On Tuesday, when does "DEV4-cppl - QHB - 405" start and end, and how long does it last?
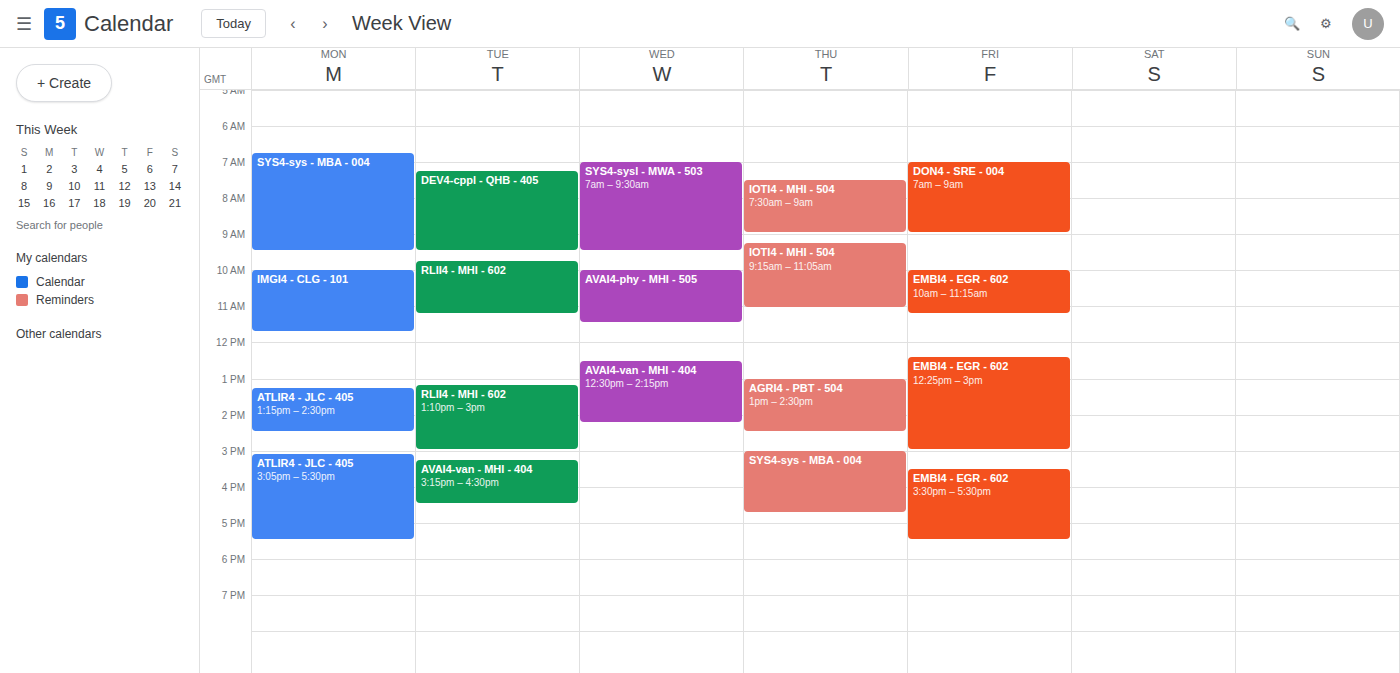
7:15 AM to 9:30 AM, 2 hours 15 minutes